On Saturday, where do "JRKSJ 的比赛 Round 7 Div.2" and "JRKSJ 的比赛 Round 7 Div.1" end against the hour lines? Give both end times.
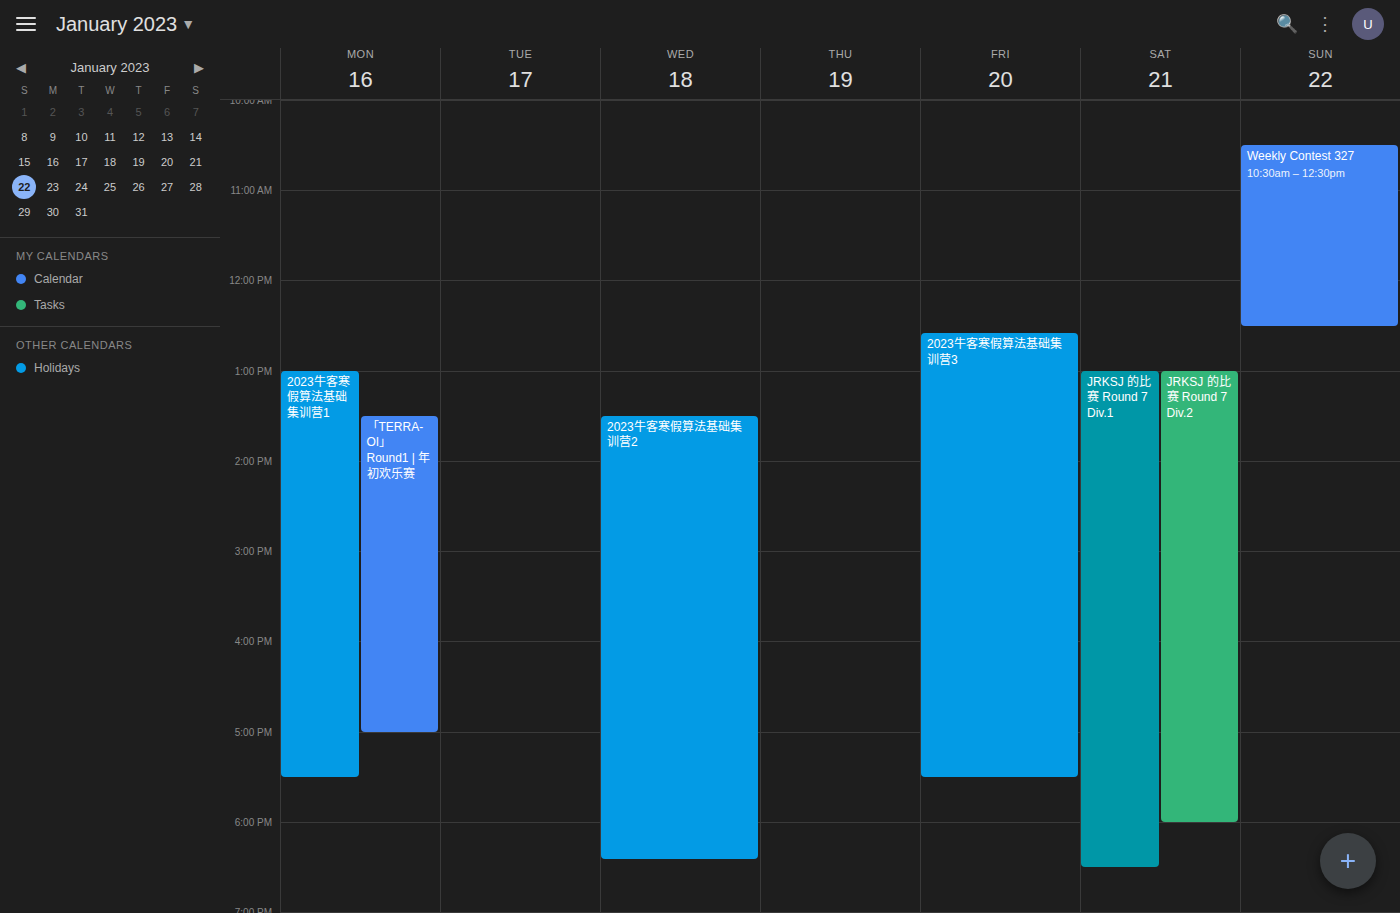
"JRKSJ 的比赛 Round 7 Div.2": 6:00 PM, exactly on the 6 PM line. "JRKSJ 的比赛 Round 7 Div.1": 6:30 PM, halfway between the 6 PM and 7 PM lines.